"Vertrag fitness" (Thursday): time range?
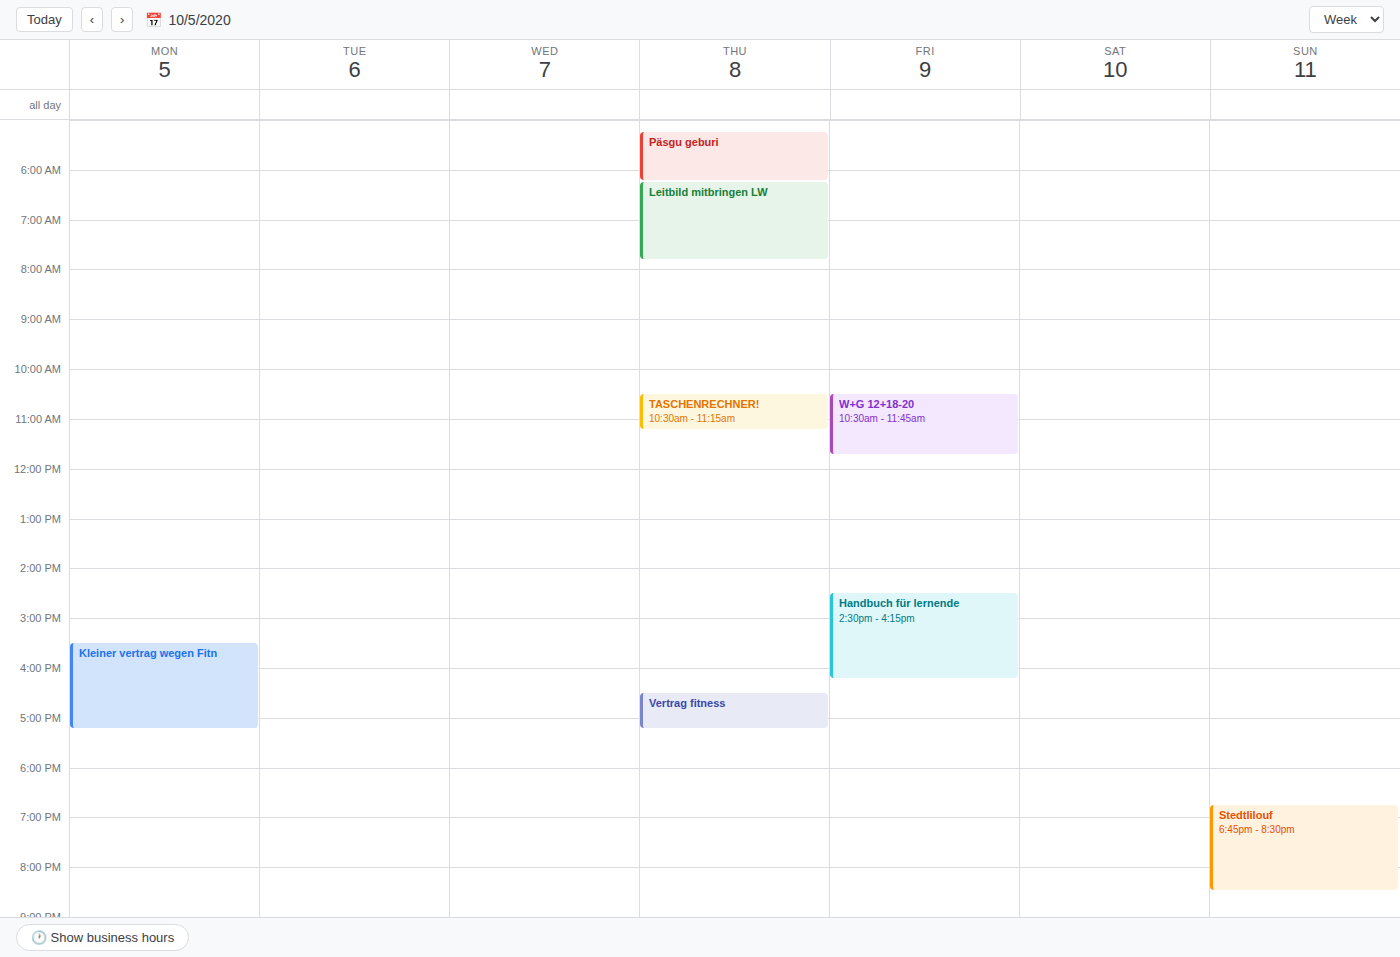
4:30 PM to 5:15 PM